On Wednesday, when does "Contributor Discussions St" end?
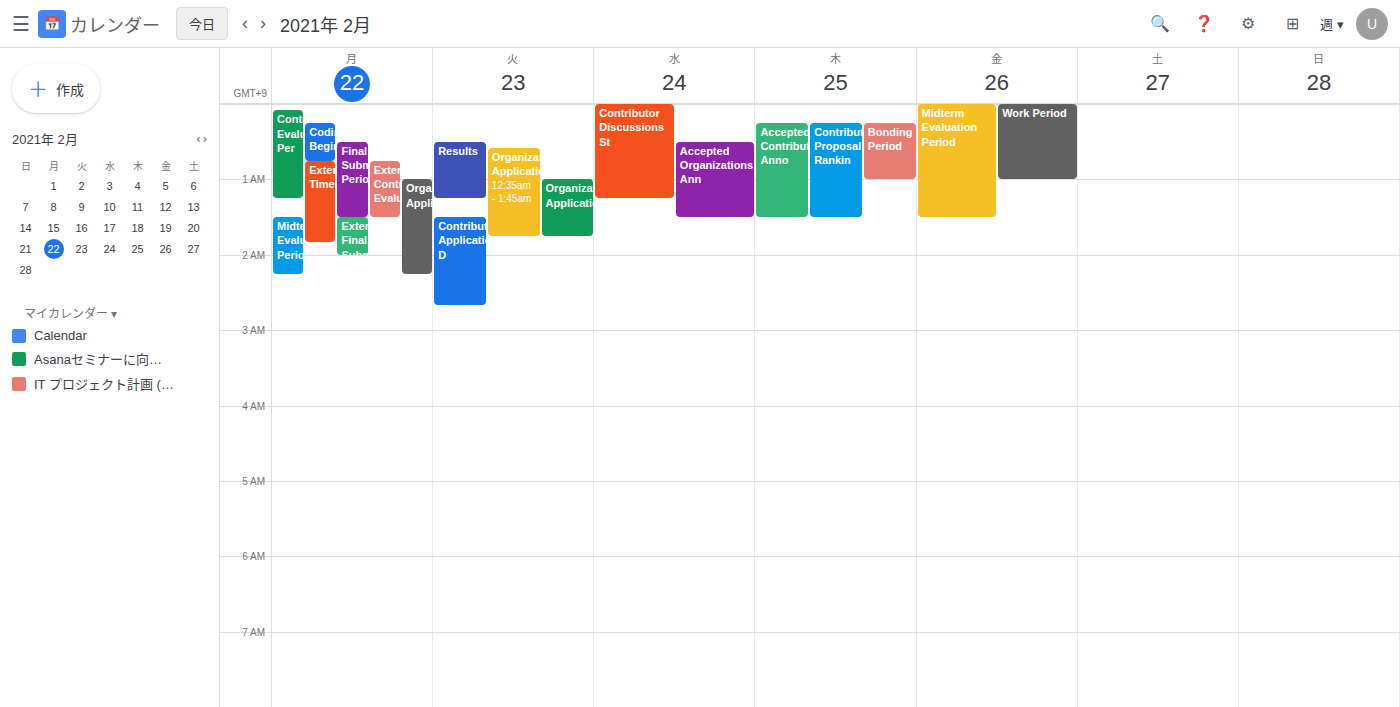
1:15 AM